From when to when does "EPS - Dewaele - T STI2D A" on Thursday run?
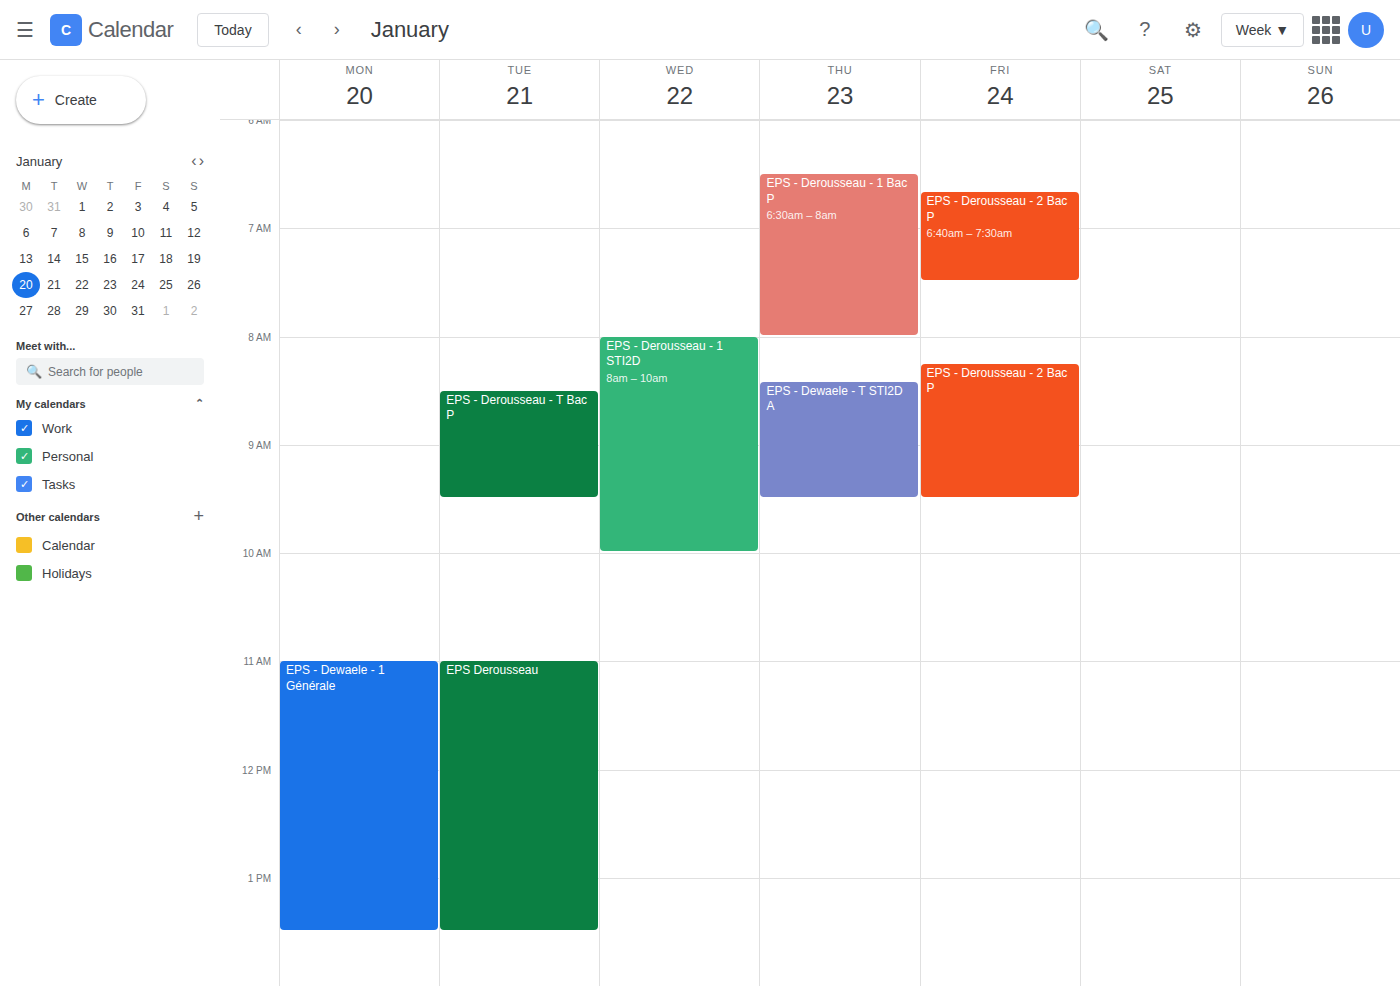
8:25 AM to 9:30 AM